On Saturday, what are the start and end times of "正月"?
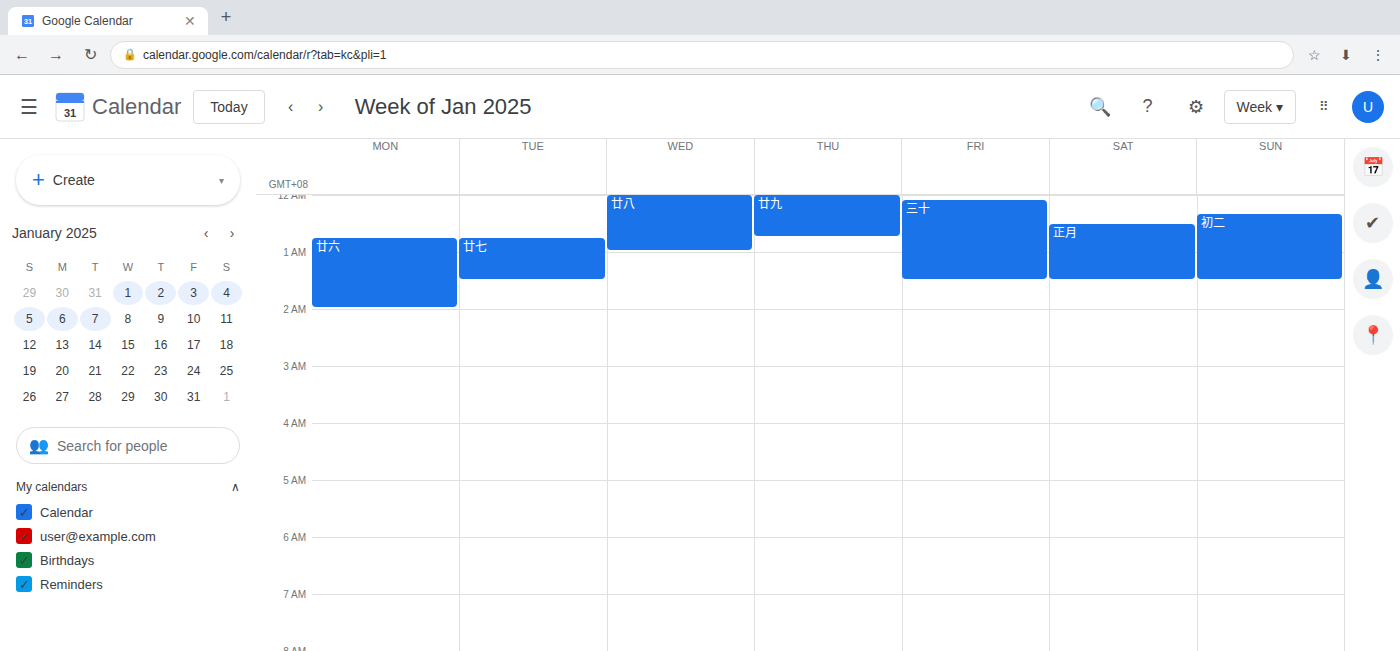
12:30 AM to 1:30 AM